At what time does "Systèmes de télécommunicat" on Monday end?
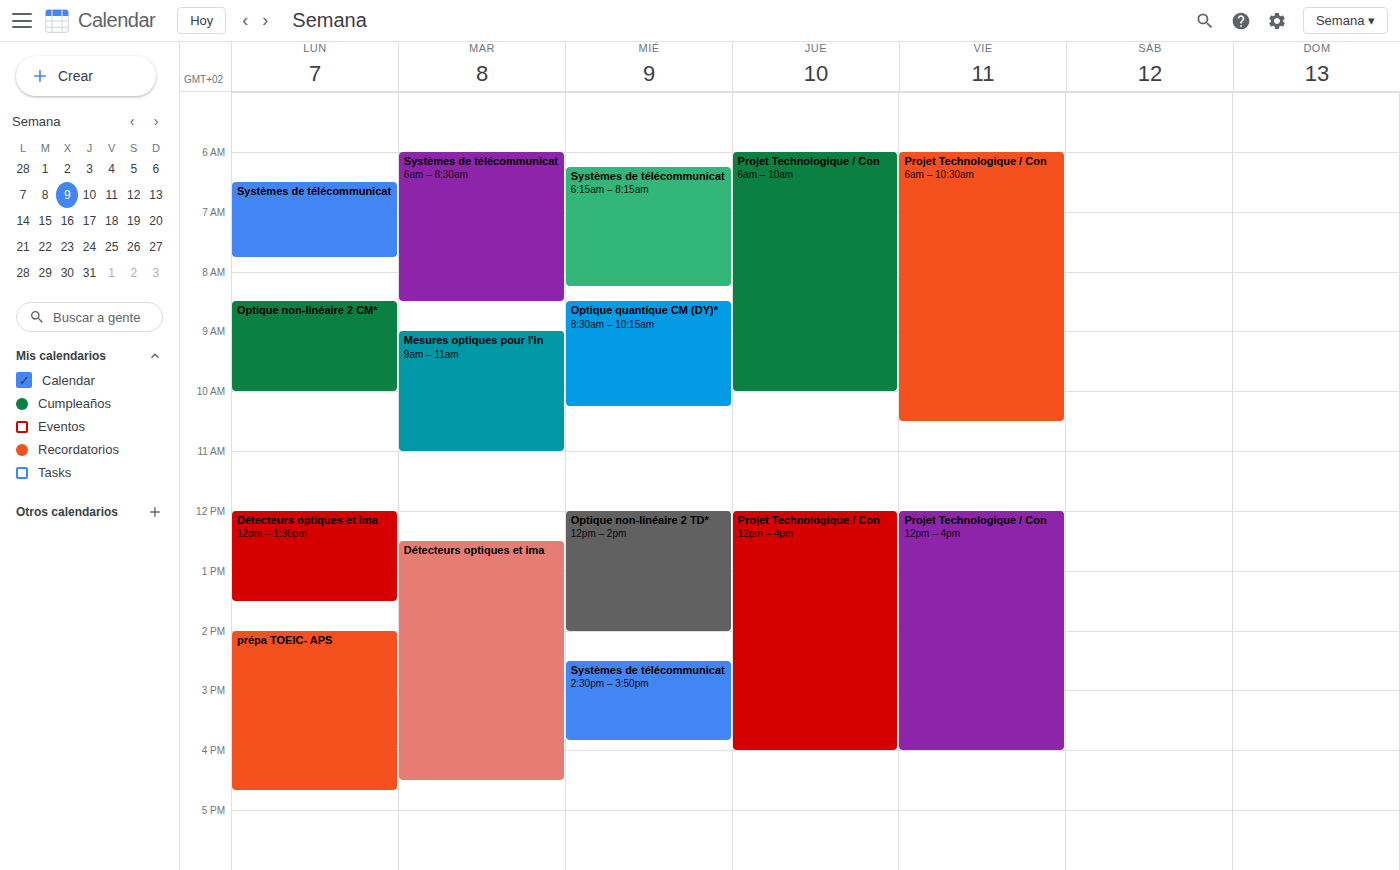
07:45